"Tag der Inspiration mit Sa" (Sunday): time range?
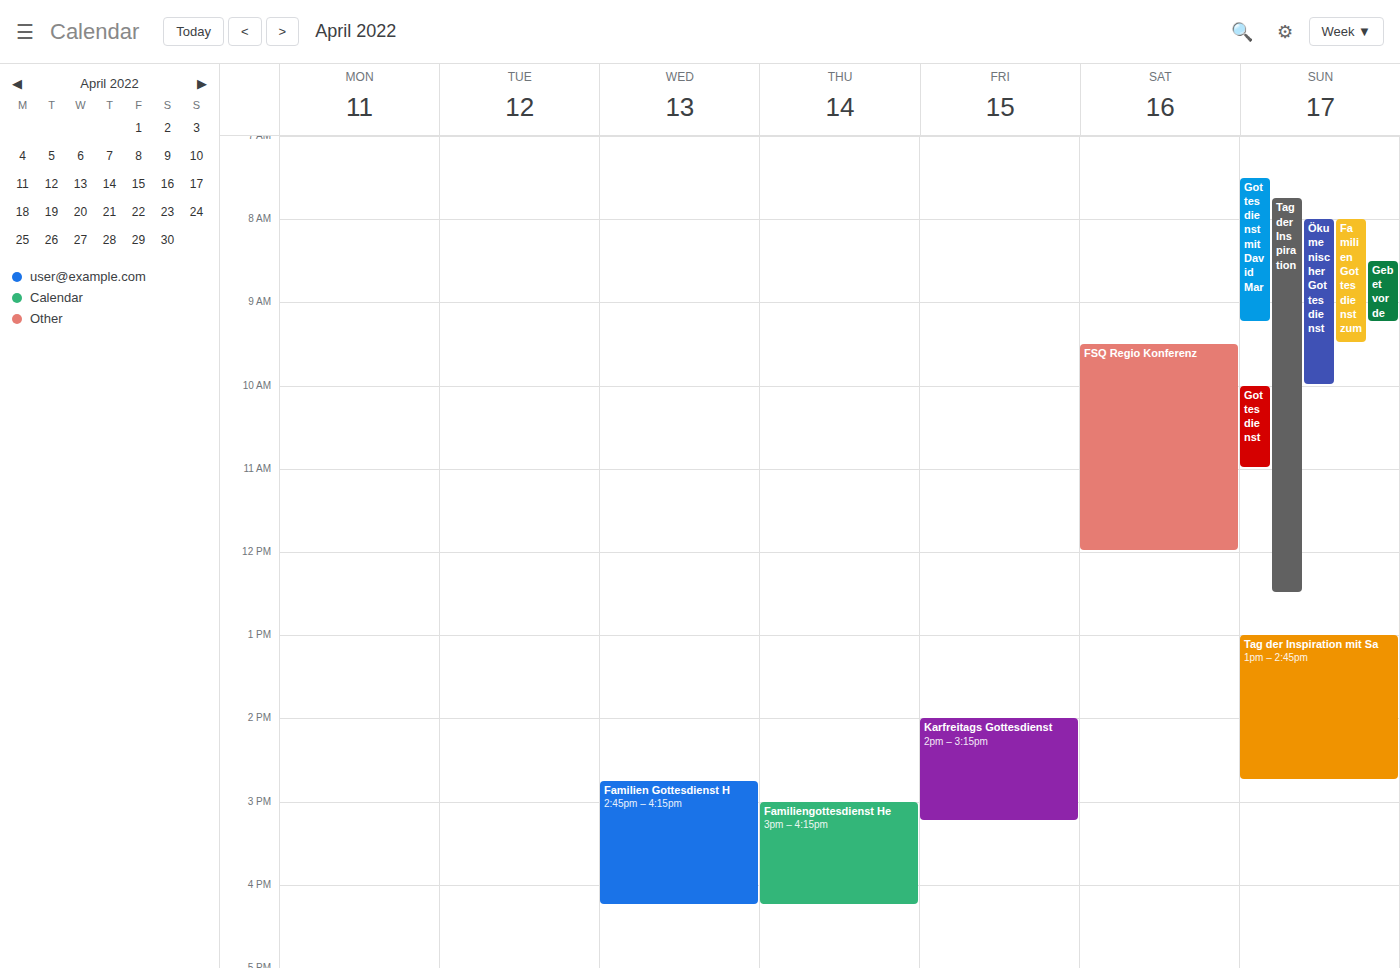
1:00 PM to 2:45 PM